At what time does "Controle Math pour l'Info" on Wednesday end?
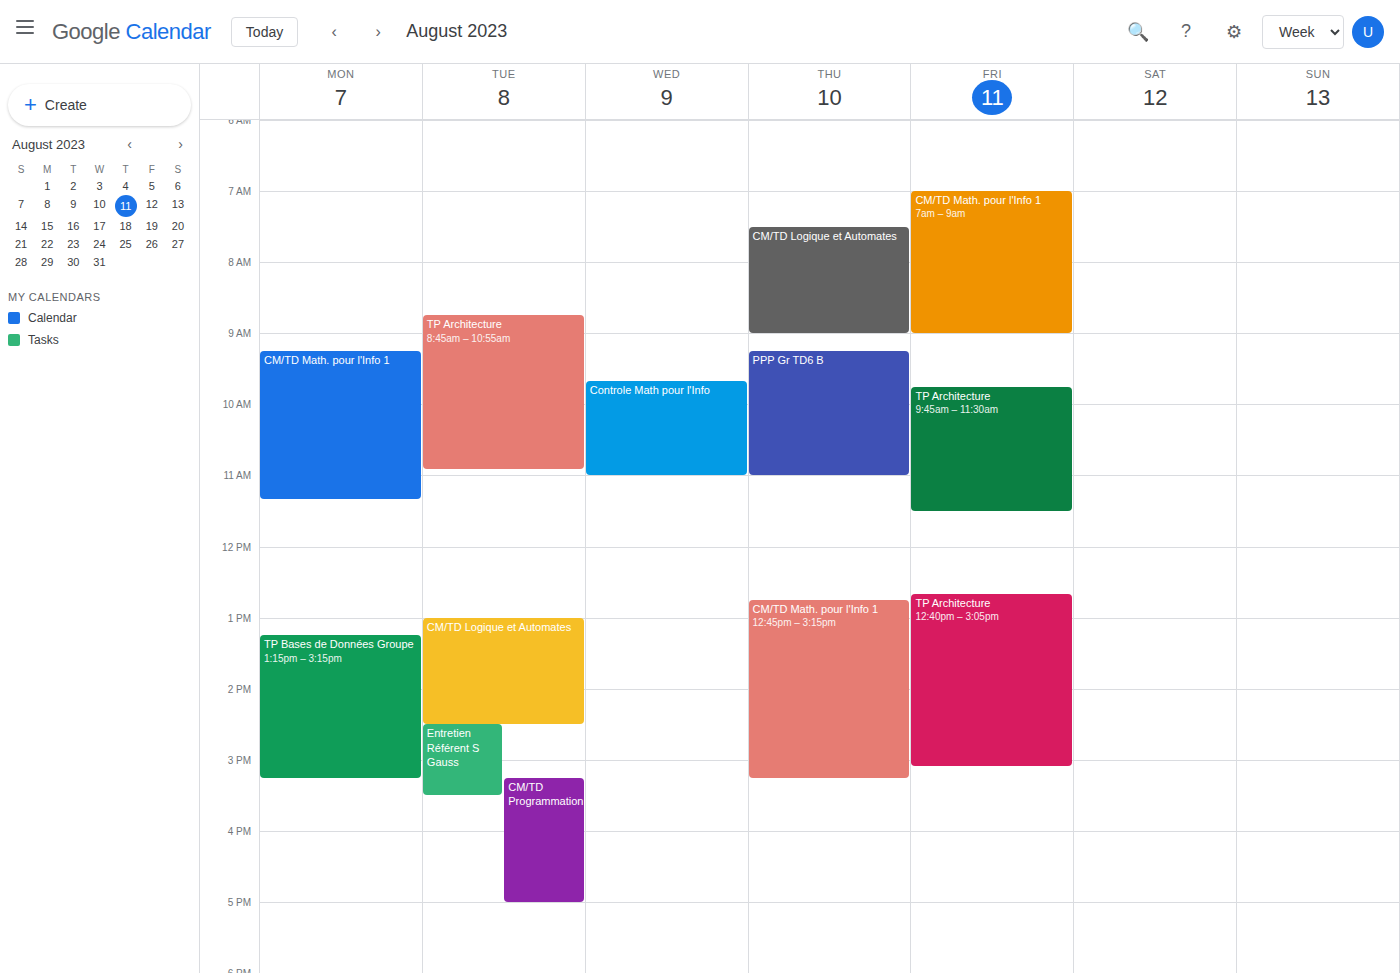
11:00 AM